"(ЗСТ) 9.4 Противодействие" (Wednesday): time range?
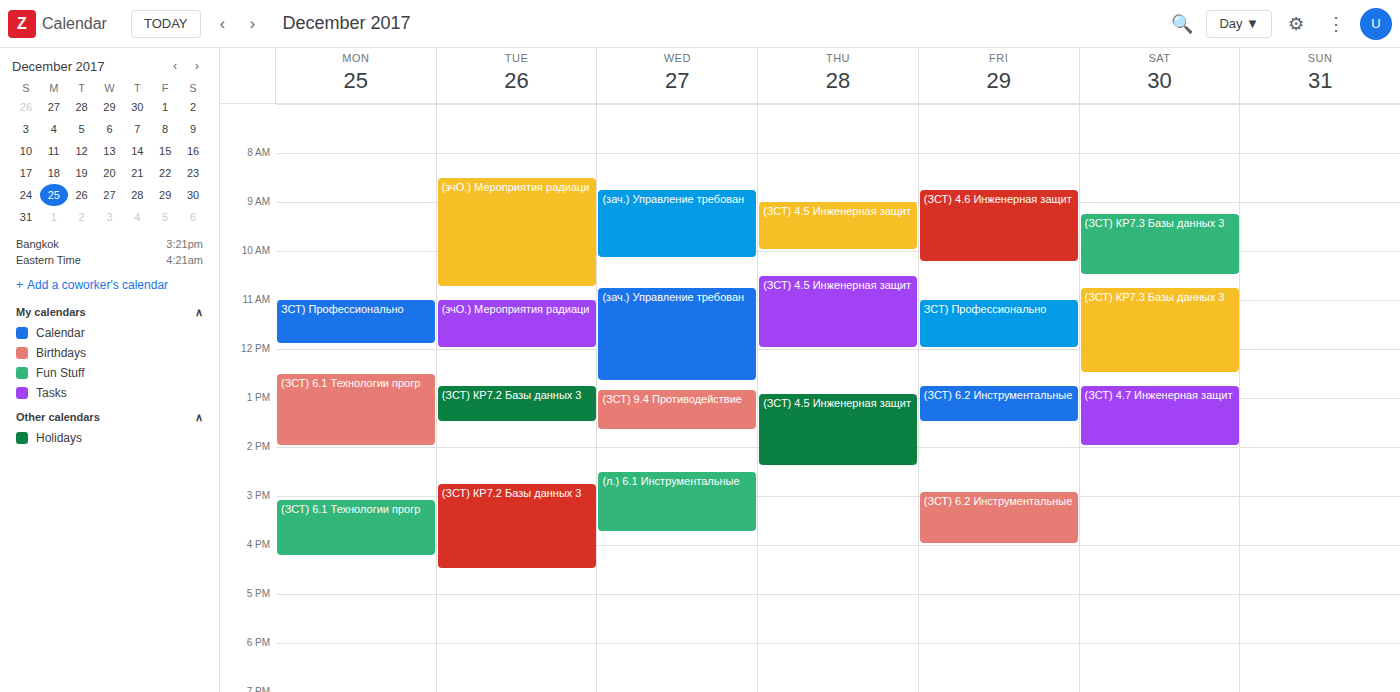
12:50 to 13:40